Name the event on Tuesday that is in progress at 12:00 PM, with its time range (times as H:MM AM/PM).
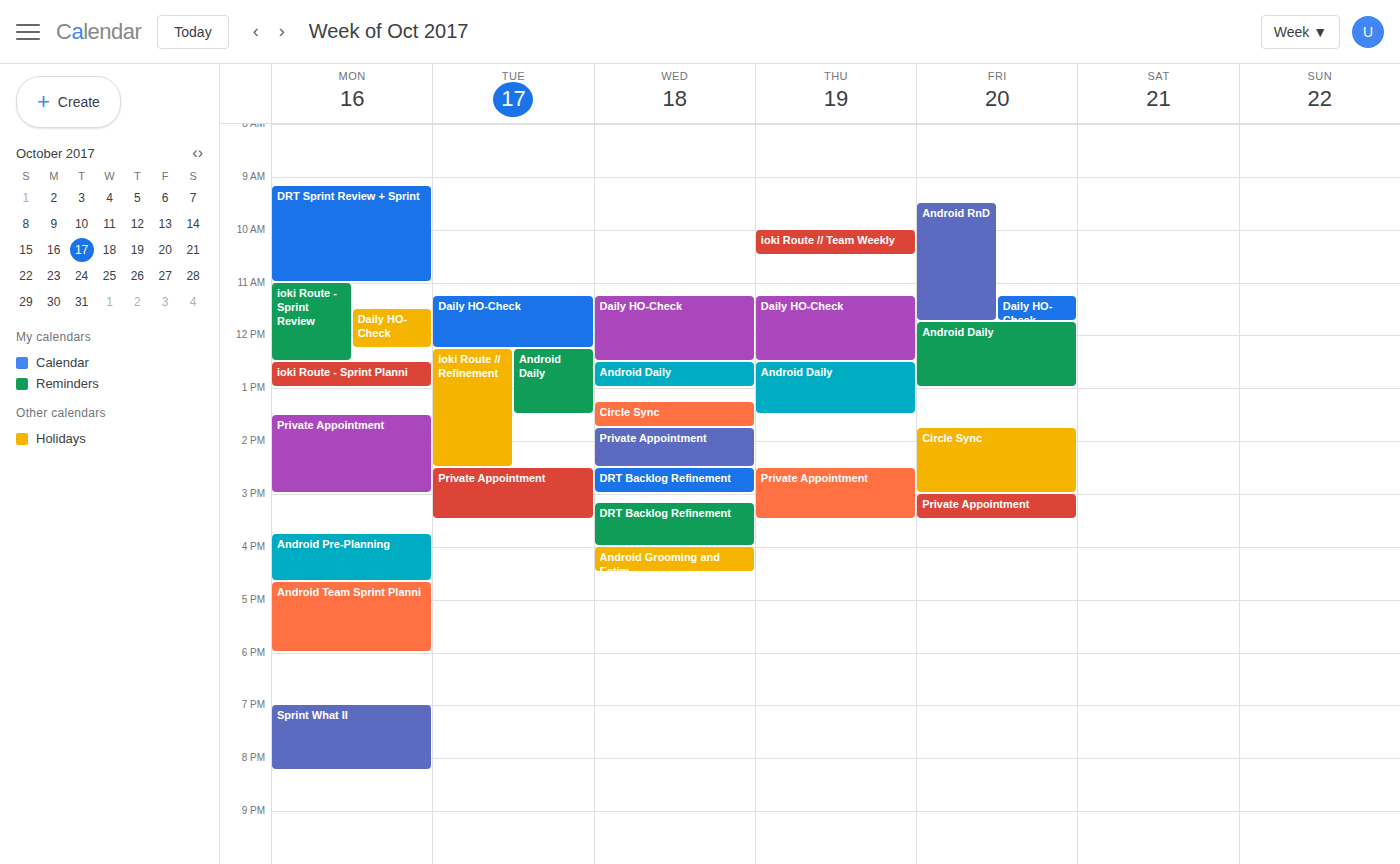
"Daily HO-Check", 11:15 AM to 12:15 PM